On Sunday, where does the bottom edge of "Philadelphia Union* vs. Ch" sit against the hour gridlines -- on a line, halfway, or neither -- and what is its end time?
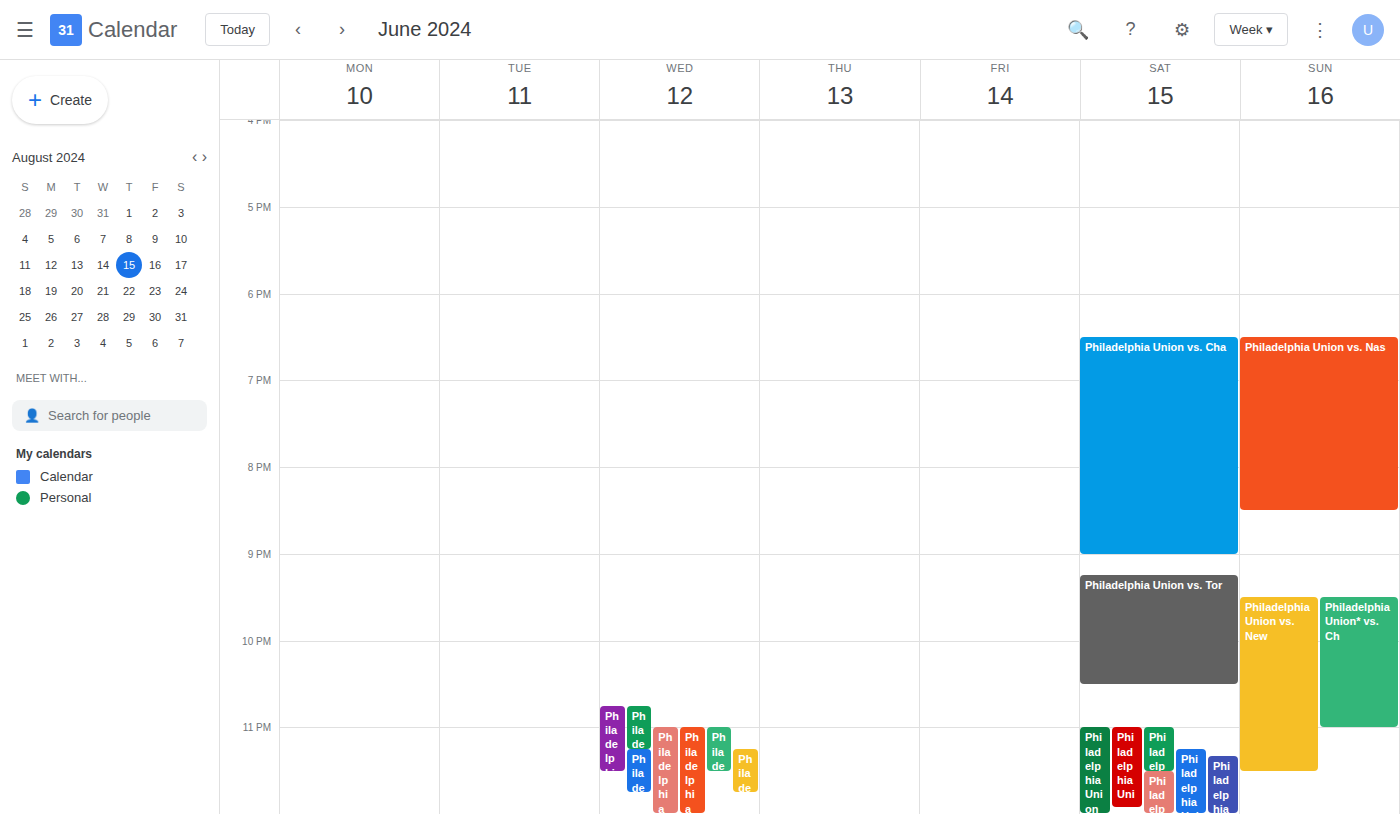
23:00 -- exactly on the 23:00 line.